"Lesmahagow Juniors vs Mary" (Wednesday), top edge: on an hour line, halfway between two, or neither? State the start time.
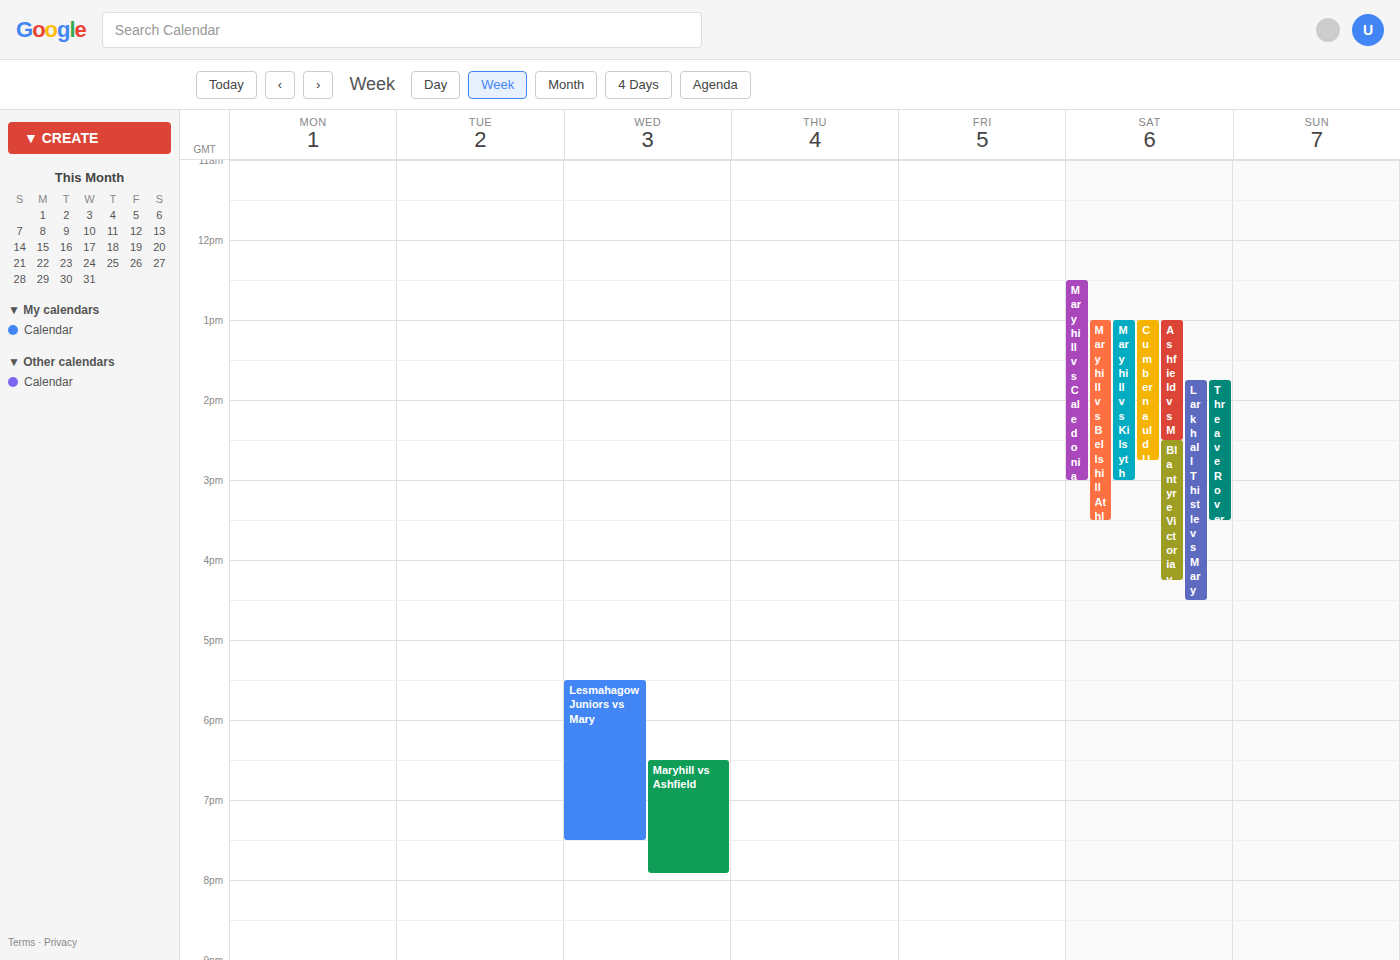
5:30 PM -- halfway between the 5 PM and 6 PM lines.